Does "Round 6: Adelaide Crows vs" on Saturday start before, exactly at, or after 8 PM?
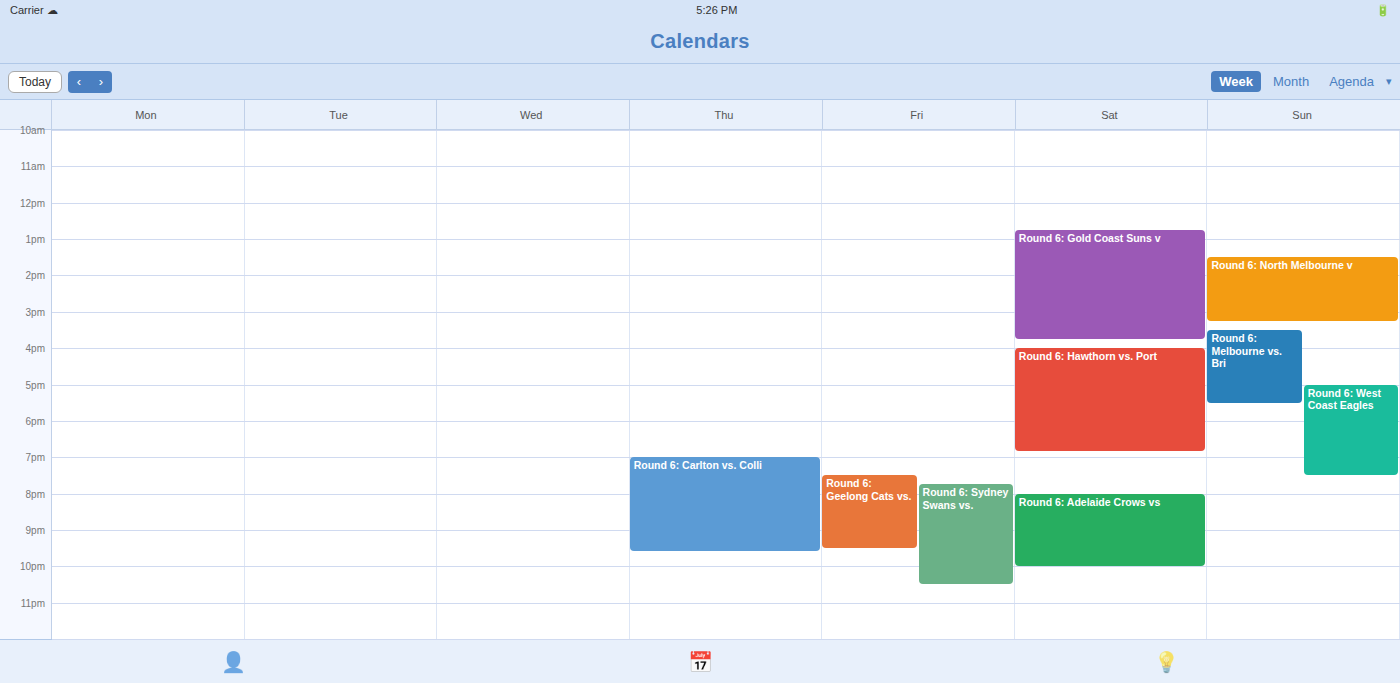
8:00 PM -- exactly at 8 PM, on the 8 PM line.